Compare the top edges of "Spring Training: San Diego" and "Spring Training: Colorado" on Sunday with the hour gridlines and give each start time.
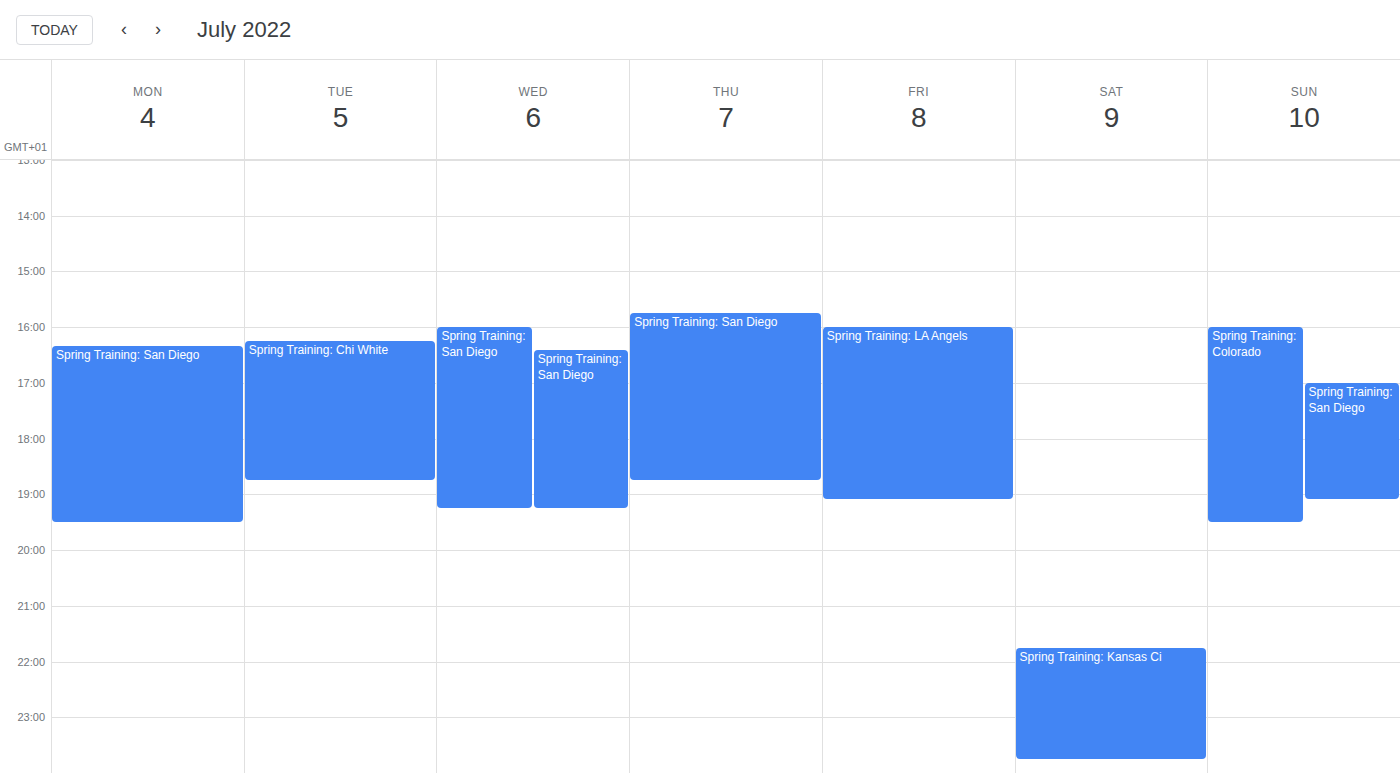
"Spring Training: San Diego": 5:00 PM, exactly on the 5 PM line. "Spring Training: Colorado": 4:00 PM, exactly on the 4 PM line.